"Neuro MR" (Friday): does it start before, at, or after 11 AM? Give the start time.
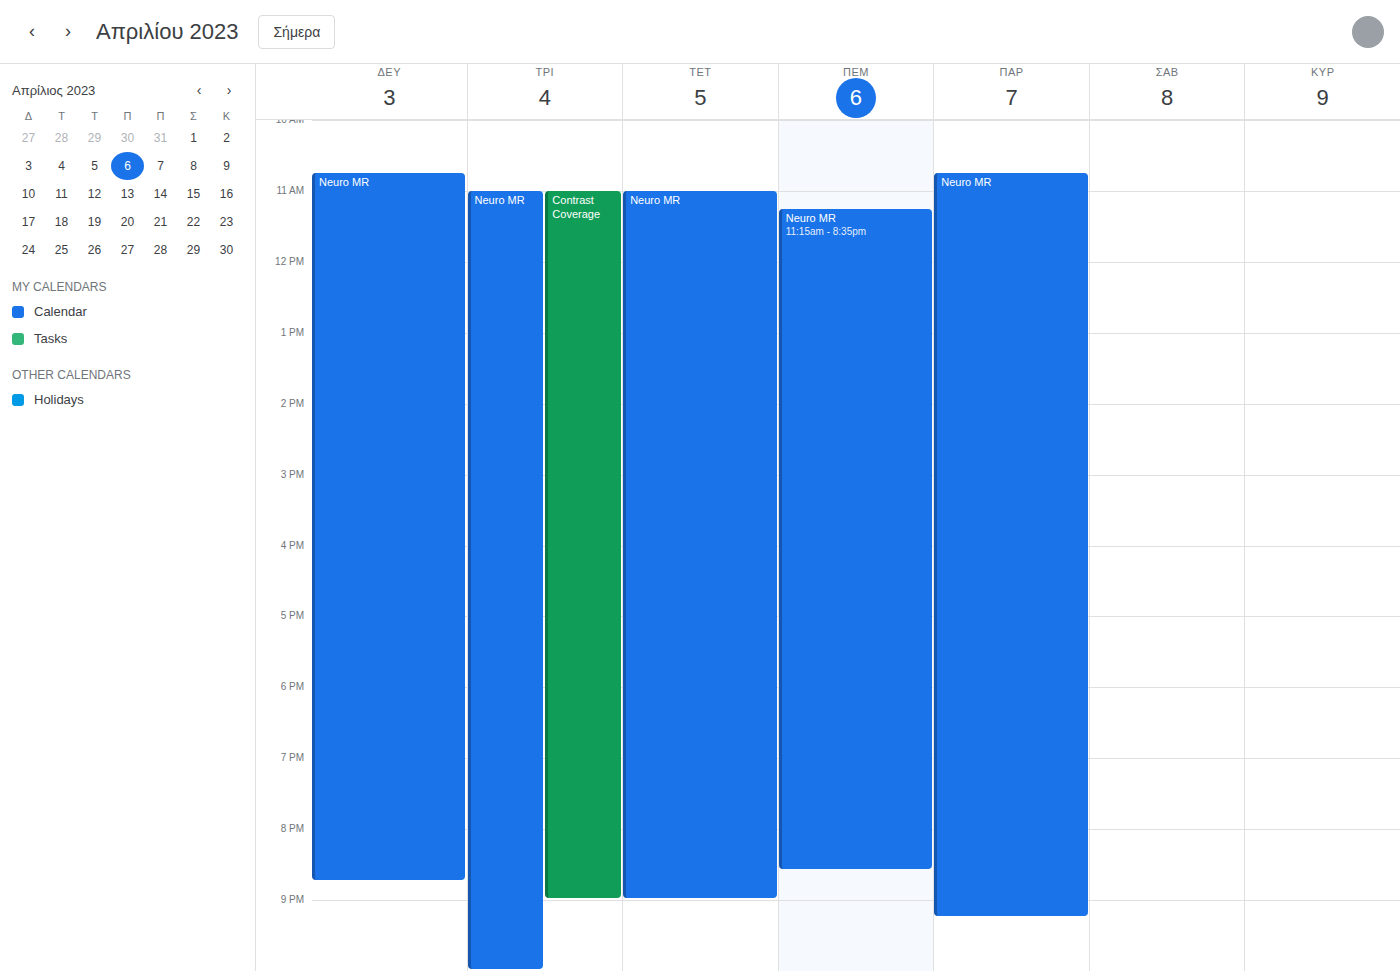
10:45 AM -- before 11 AM, 15 minutes above the 11 AM line.